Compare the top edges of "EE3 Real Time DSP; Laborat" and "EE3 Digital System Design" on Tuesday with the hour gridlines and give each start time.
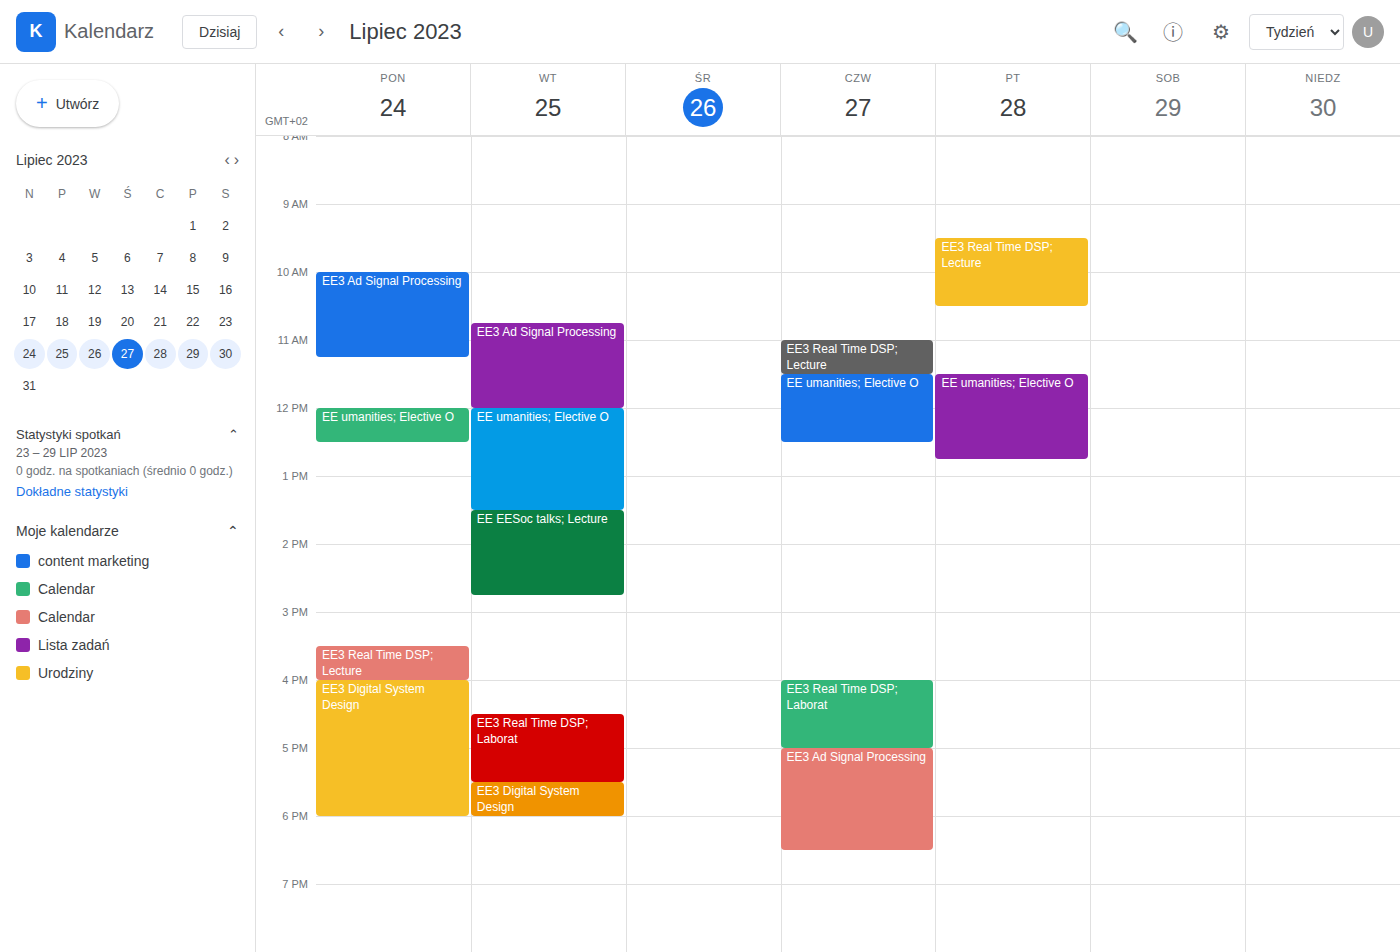
"EE3 Real Time DSP; Laborat": 4:30 PM, halfway between the 4 PM and 5 PM lines. "EE3 Digital System Design": 5:30 PM, halfway between the 5 PM and 6 PM lines.